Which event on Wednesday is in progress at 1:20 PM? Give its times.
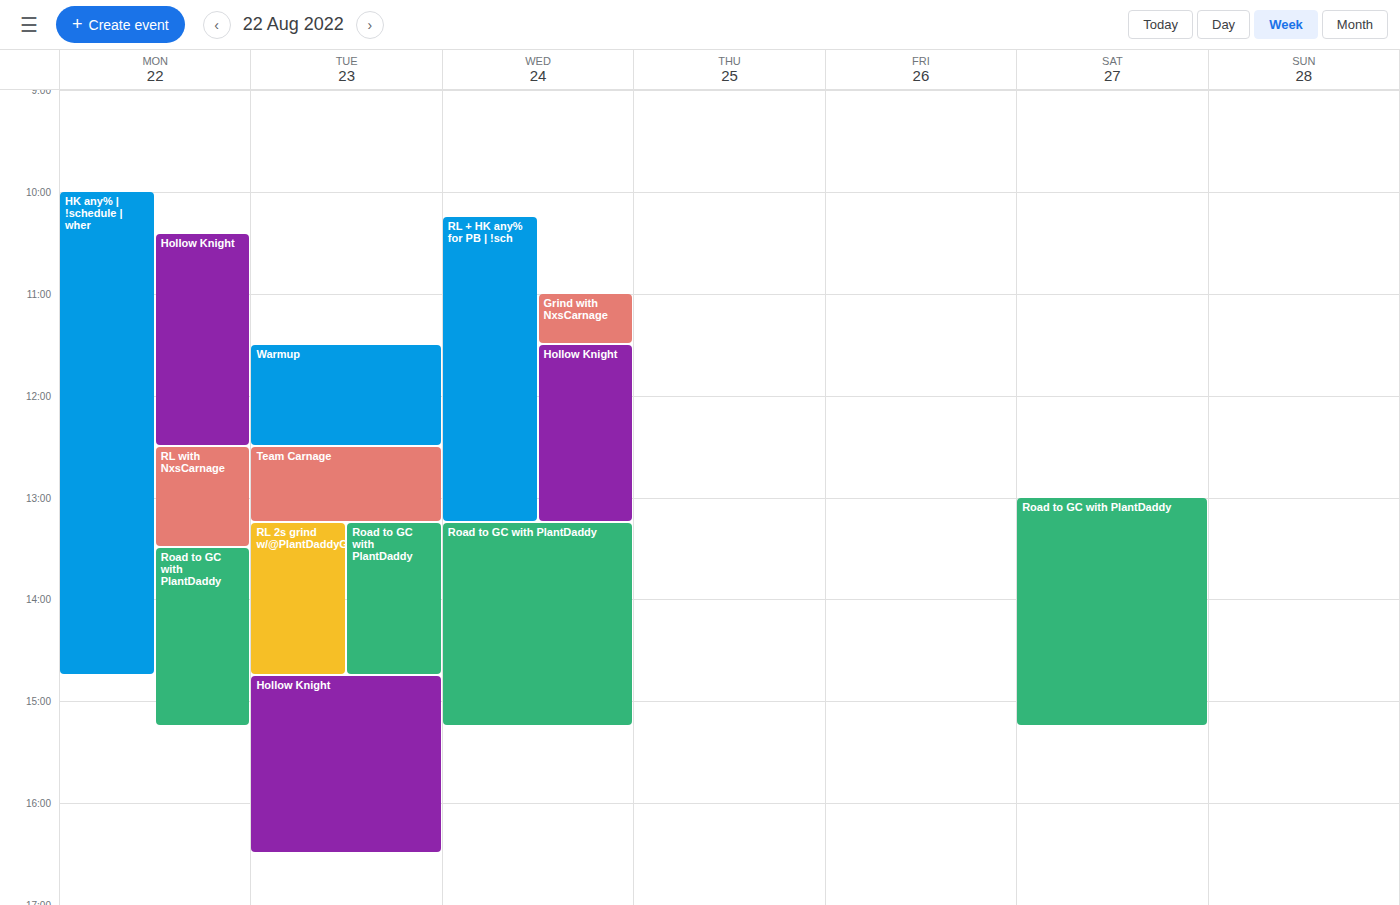
"Road to GC with PlantDaddy", 1:15 PM to 3:15 PM